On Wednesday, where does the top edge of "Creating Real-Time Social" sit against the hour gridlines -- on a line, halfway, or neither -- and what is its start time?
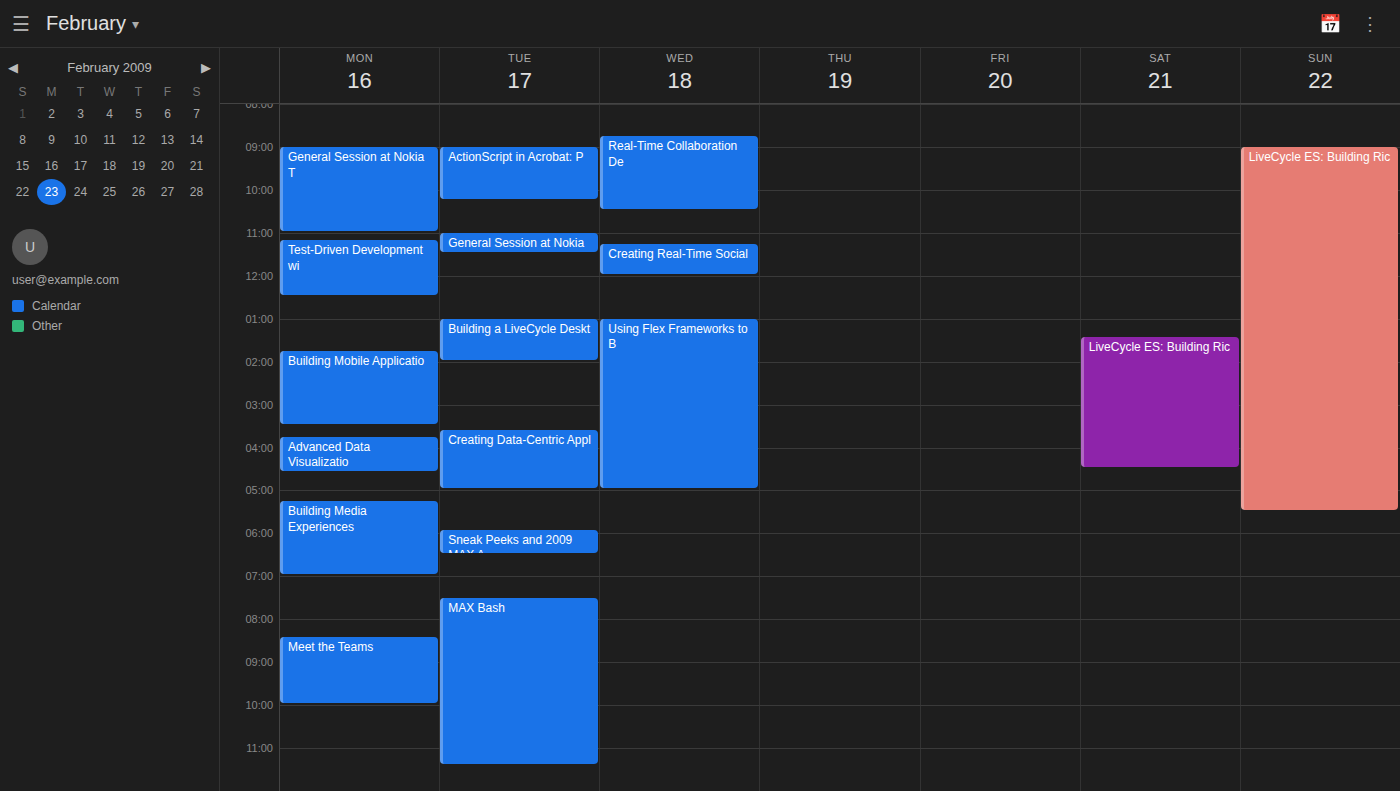
11:15 -- neither: a quarter of the way from the 11:00 line to the 12:00 line.